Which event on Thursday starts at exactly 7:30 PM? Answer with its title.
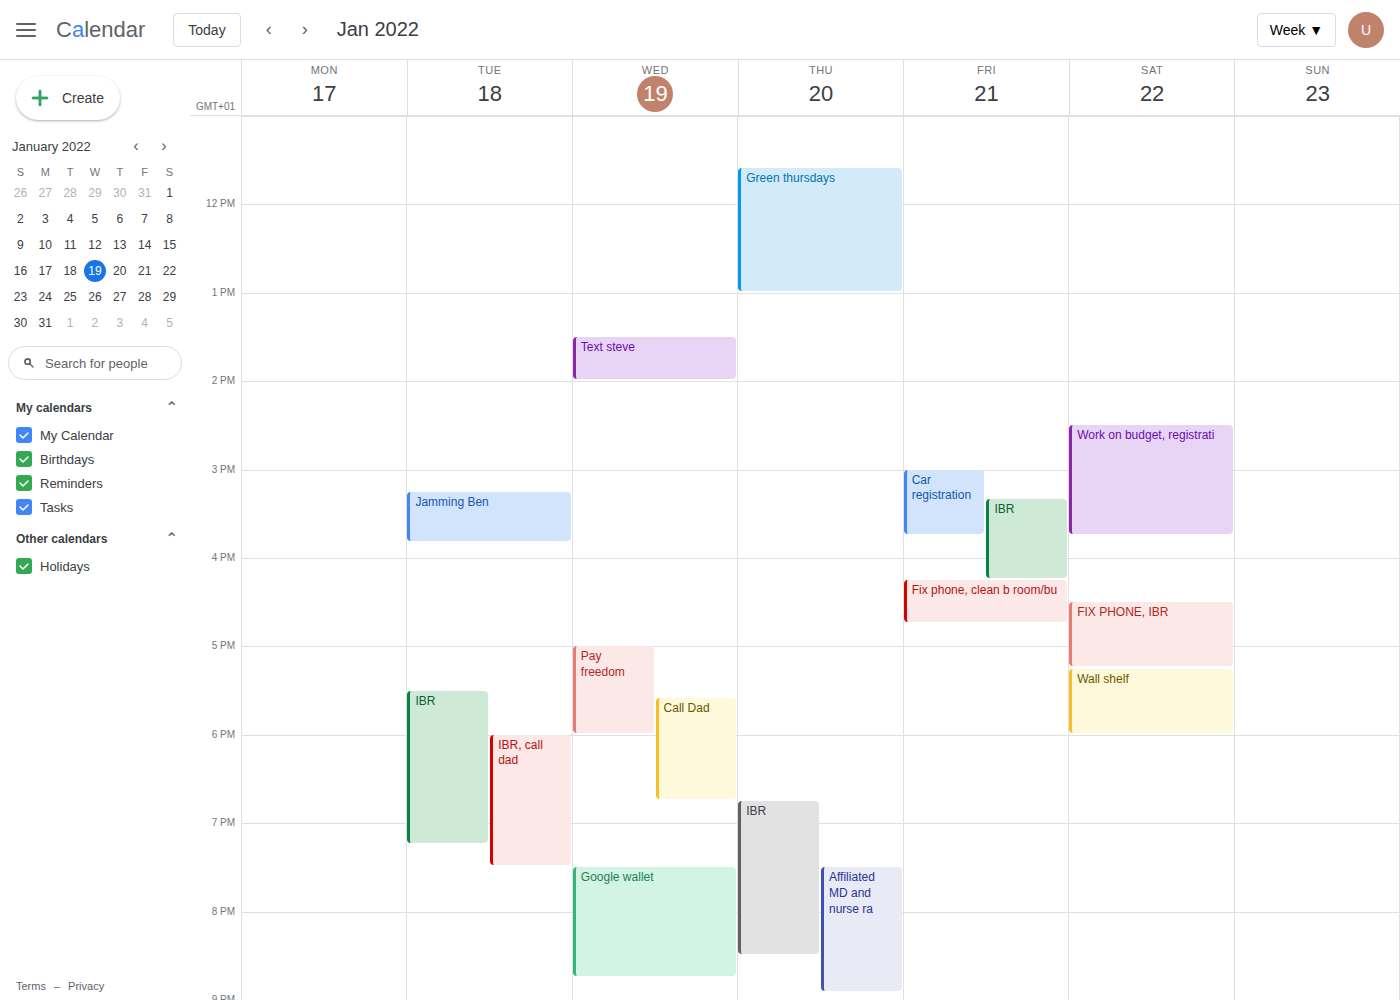
"Affiliated MD and nurse ra"